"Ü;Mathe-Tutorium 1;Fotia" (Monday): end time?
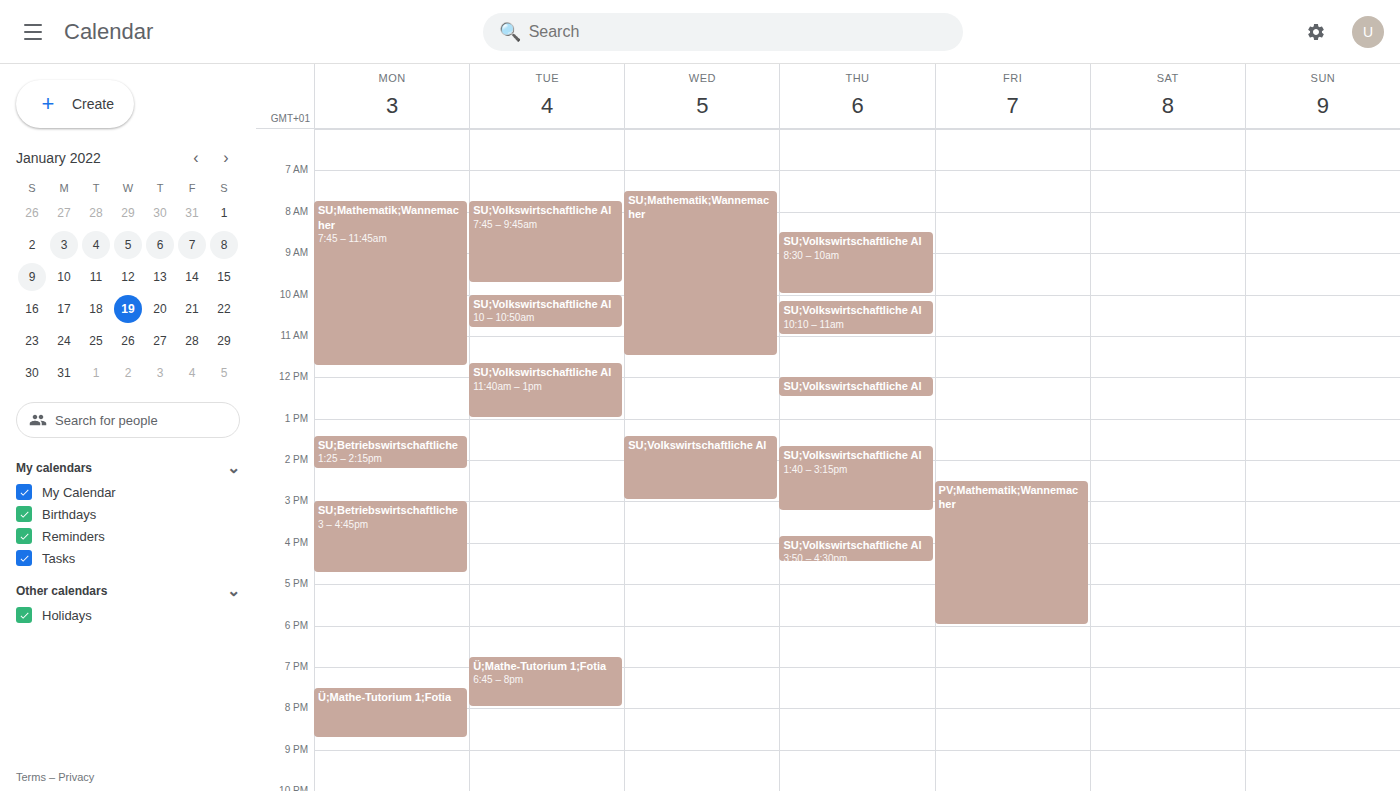
20:45